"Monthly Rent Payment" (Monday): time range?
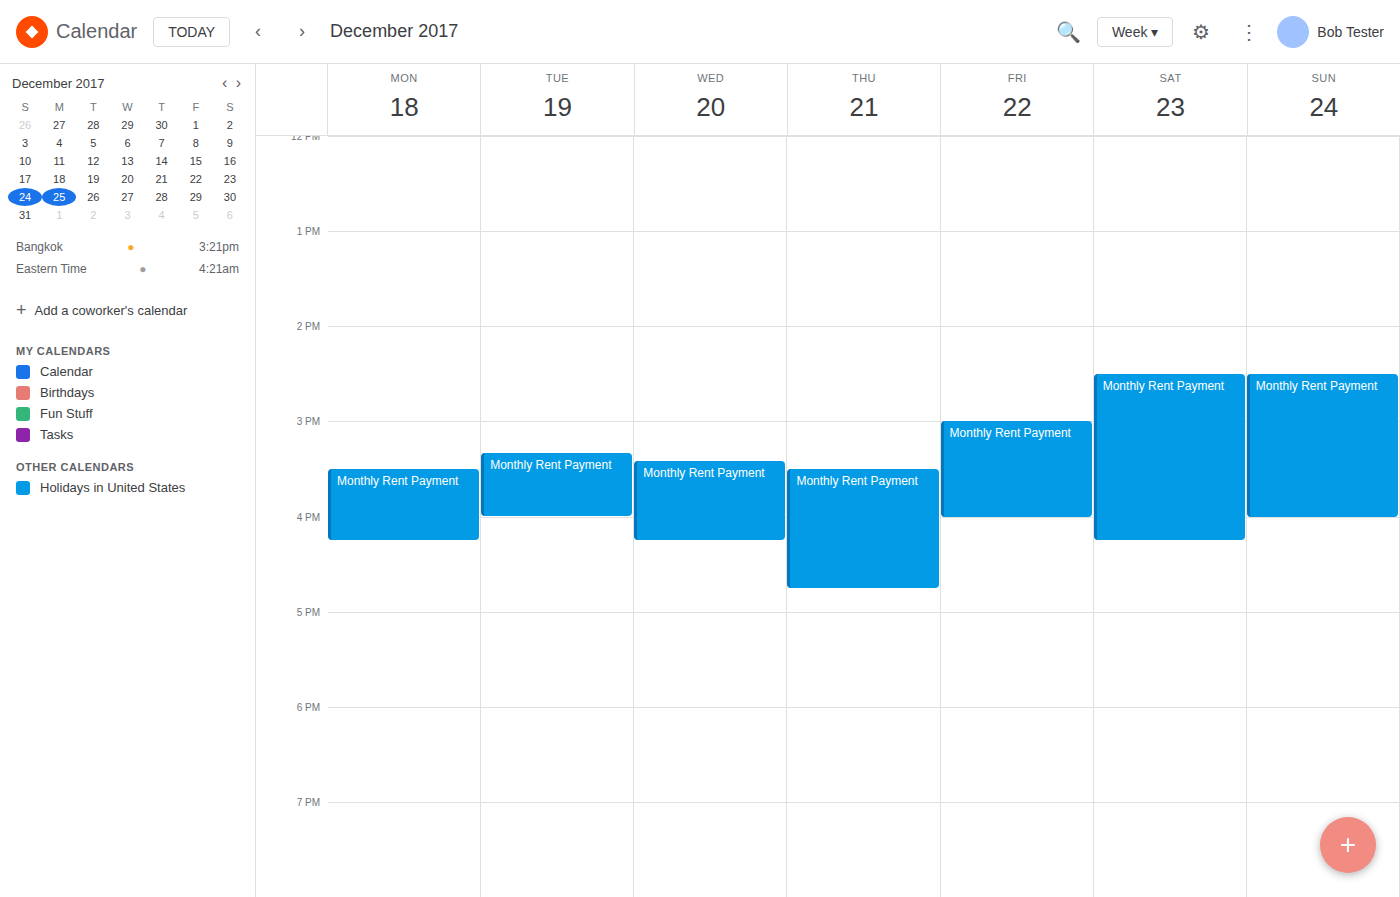
3:30 PM to 4:15 PM